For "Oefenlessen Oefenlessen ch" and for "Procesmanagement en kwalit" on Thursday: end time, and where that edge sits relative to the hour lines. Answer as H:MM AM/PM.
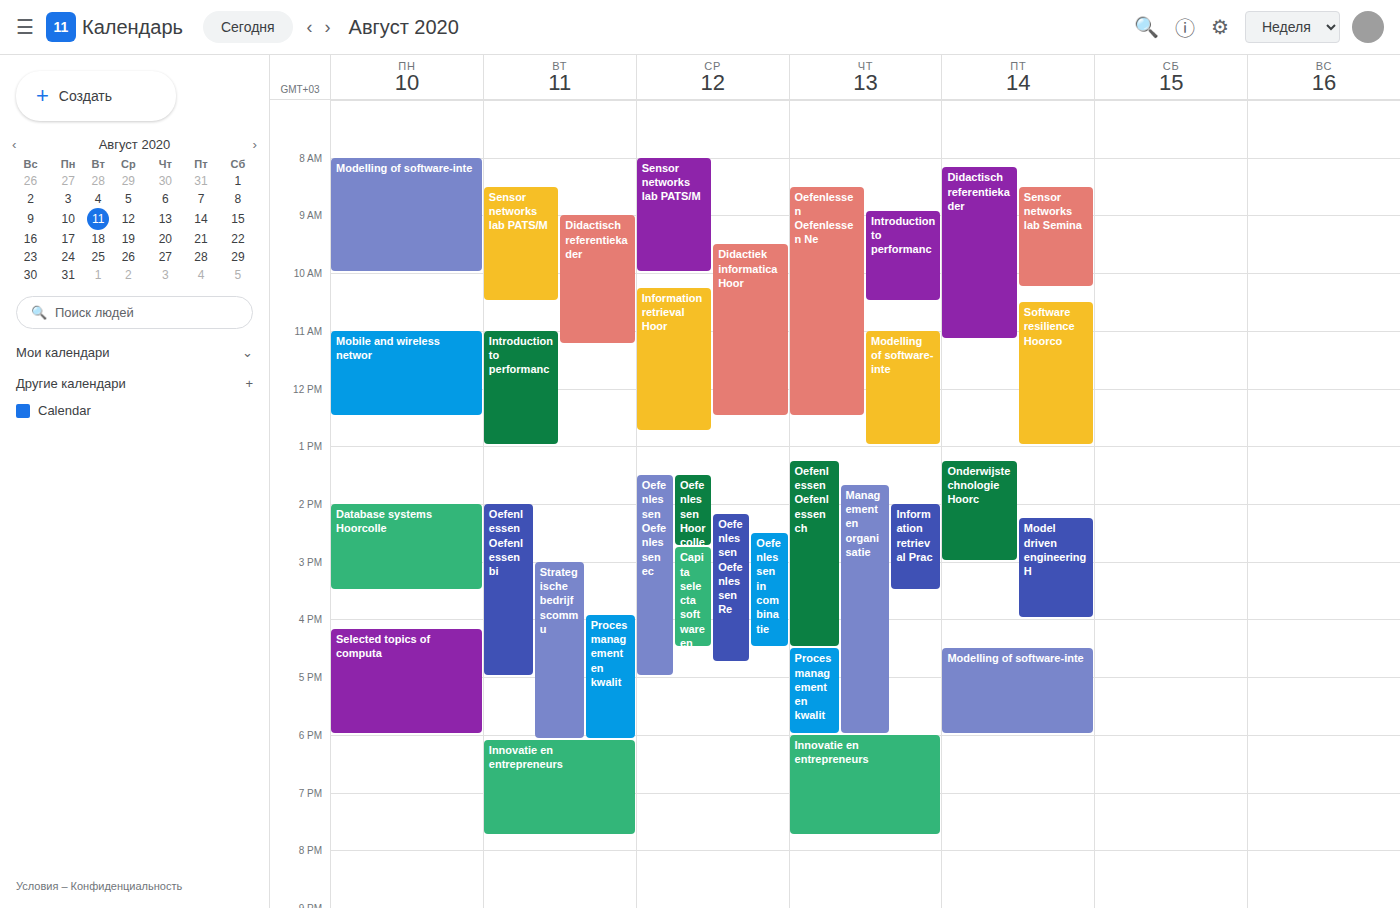
"Oefenlessen Oefenlessen ch": 4:30 PM, halfway between the 4 PM and 5 PM lines. "Procesmanagement en kwalit": 6:00 PM, exactly on the 6 PM line.